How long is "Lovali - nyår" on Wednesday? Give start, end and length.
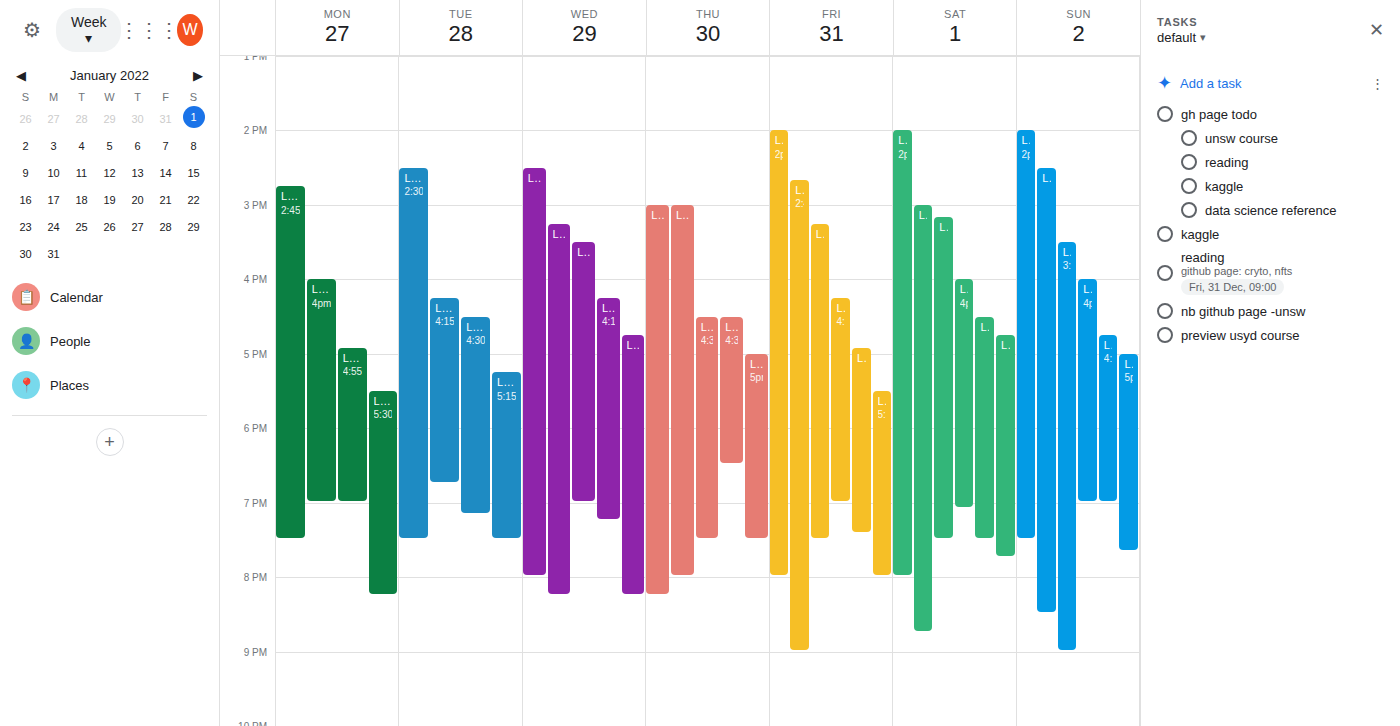
3:15 PM to 8:15 PM, 5 hours